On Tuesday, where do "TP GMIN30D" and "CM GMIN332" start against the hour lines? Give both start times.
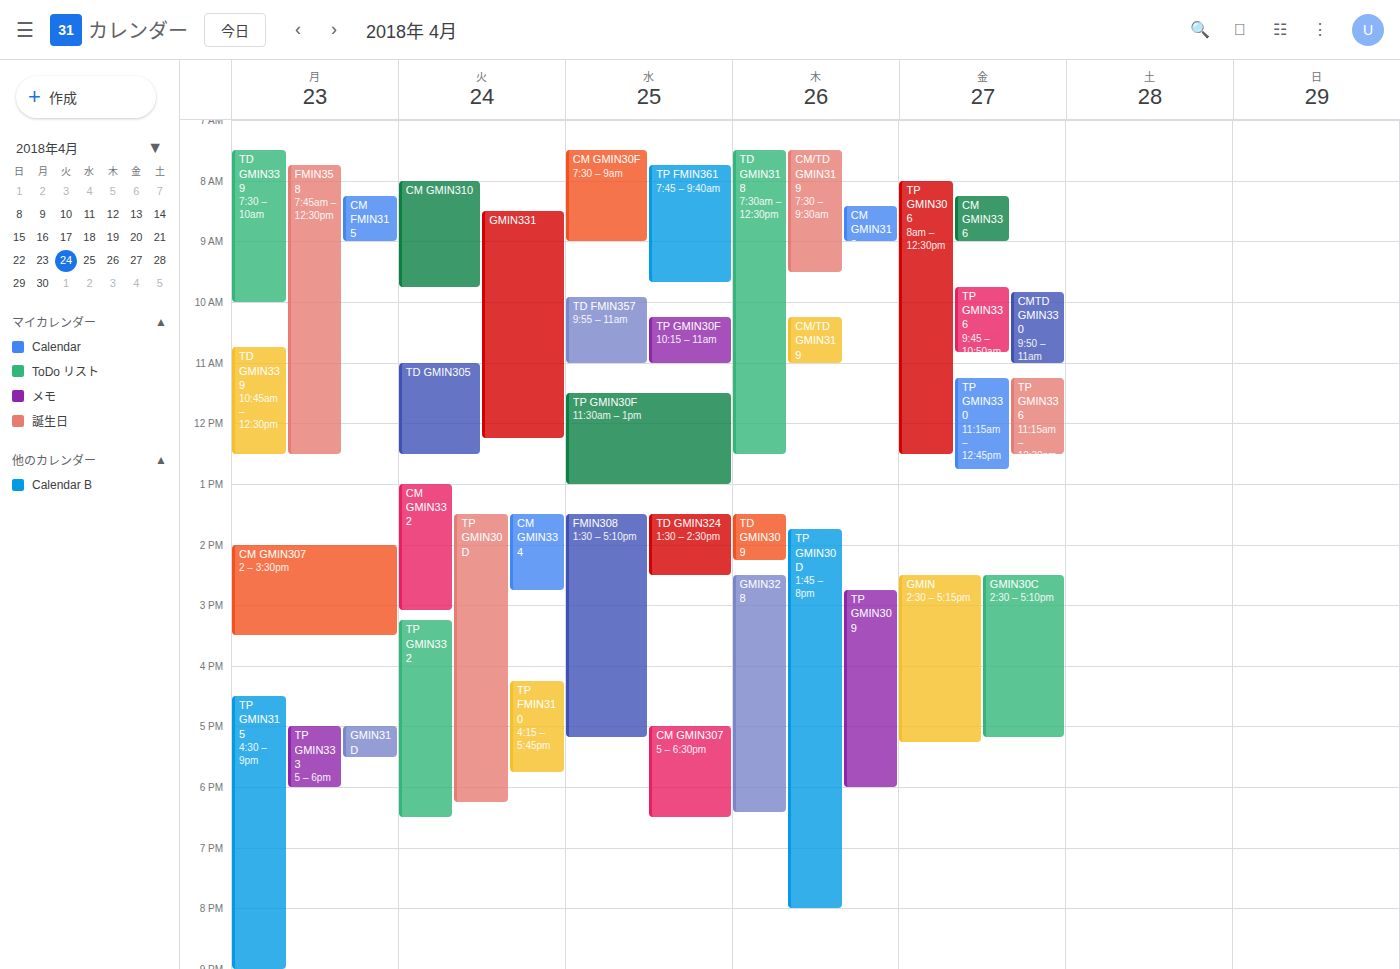
"TP GMIN30D": 1:30 PM, halfway between the 1 PM and 2 PM lines. "CM GMIN332": 1:00 PM, exactly on the 1 PM line.